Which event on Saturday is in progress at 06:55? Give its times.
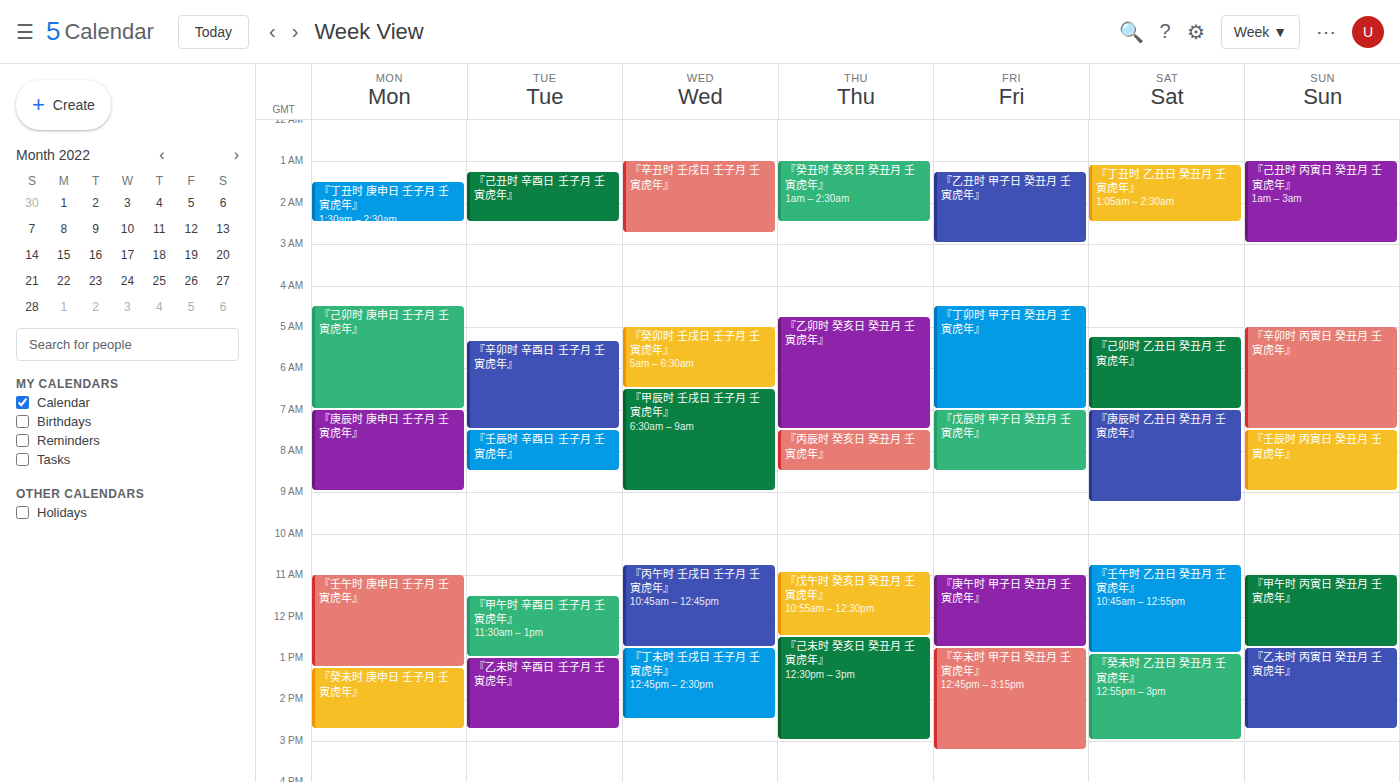
"『己卯时 乙丑日 癸丑月 壬寅虎年』", 05:15 to 07:00